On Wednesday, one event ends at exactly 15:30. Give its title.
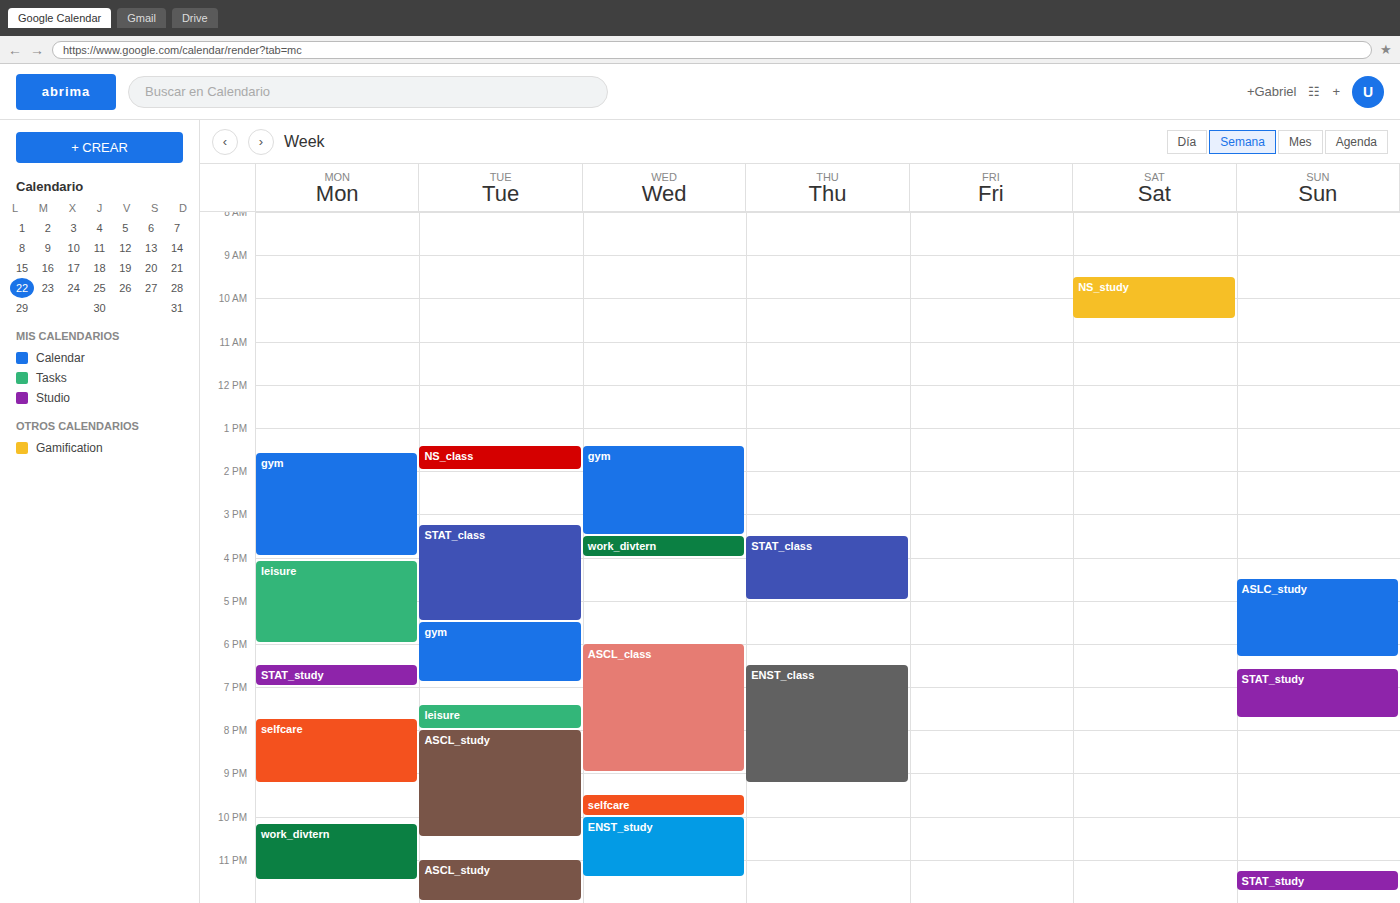
"gym"